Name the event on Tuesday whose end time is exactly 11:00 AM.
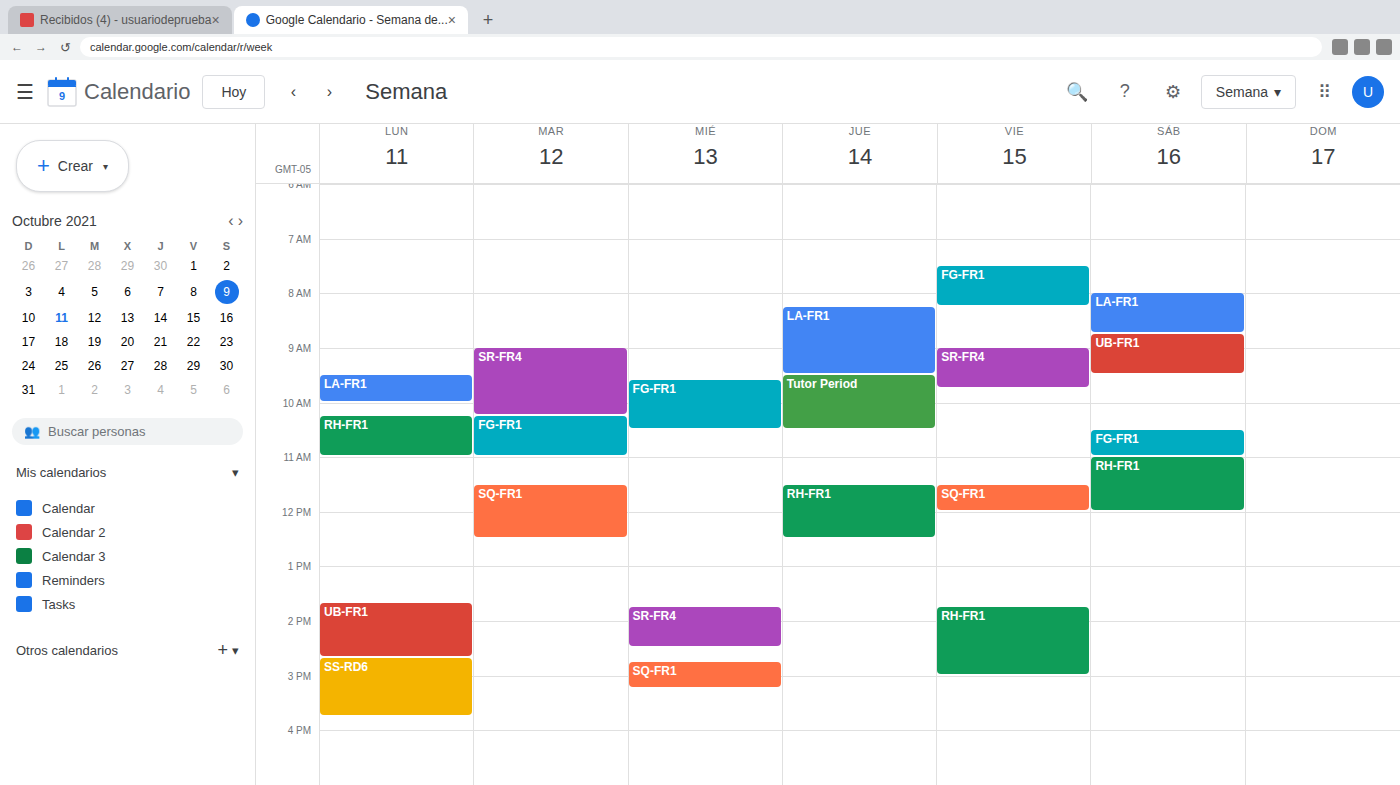
"FG-FR1"